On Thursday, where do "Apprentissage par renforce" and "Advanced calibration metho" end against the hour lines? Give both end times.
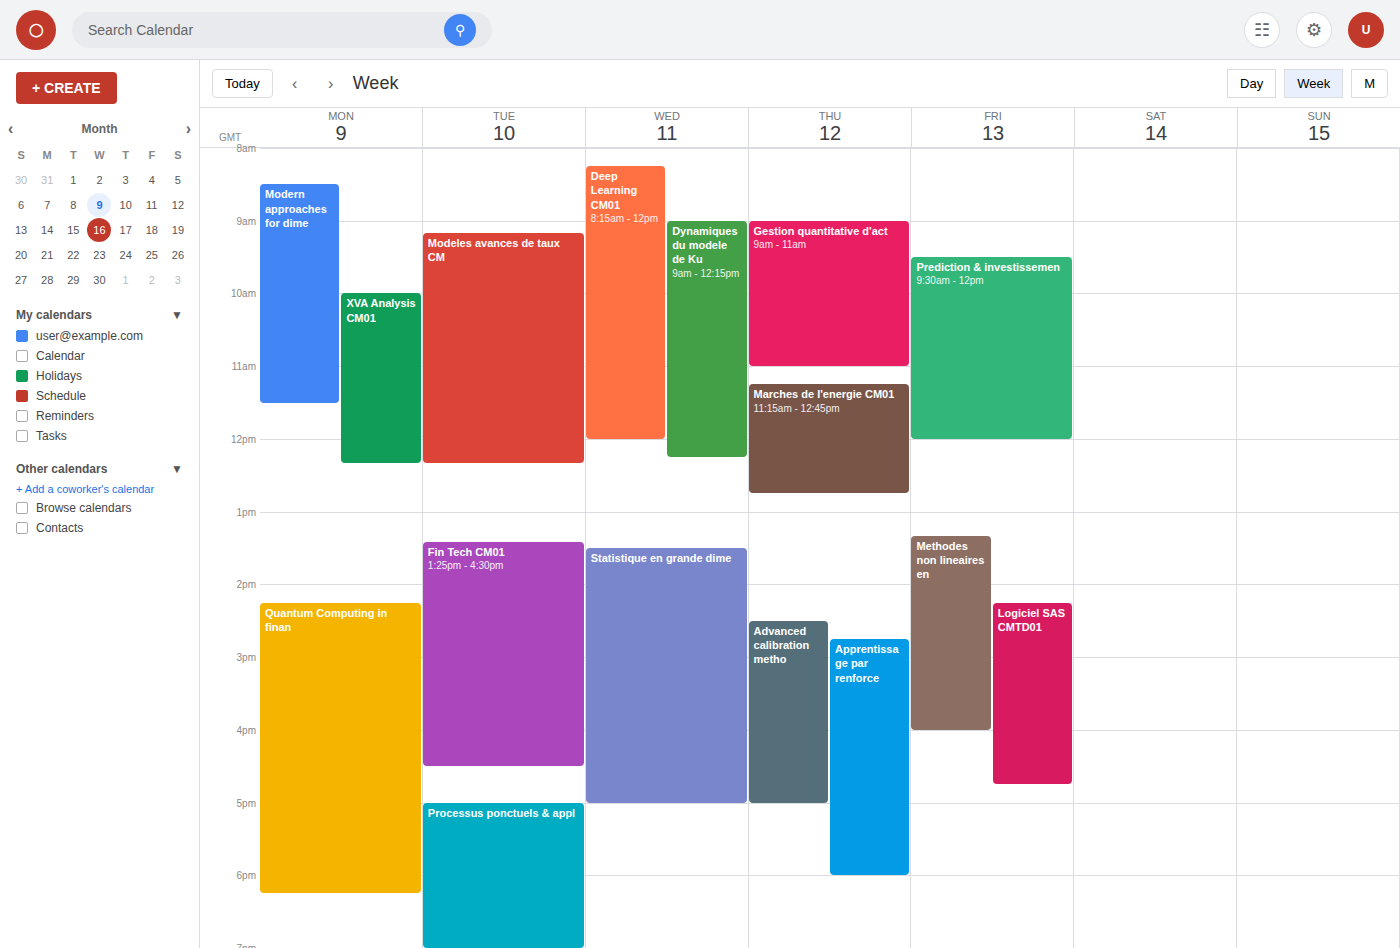
"Apprentissage par renforce": 18:00, exactly on the 18:00 line. "Advanced calibration metho": 17:00, exactly on the 17:00 line.